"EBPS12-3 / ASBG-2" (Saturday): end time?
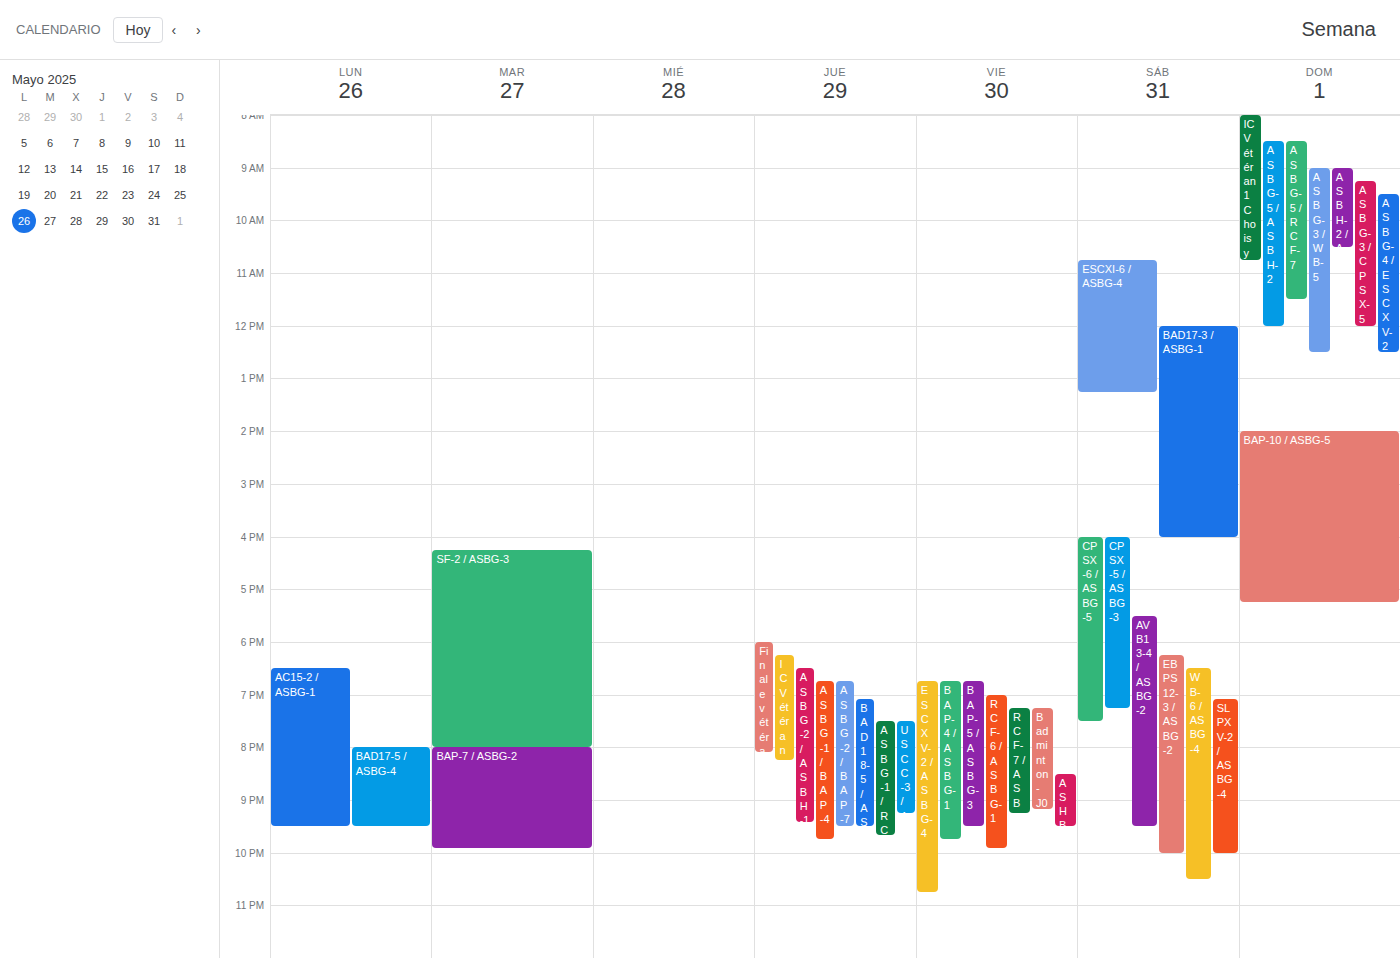
22:00